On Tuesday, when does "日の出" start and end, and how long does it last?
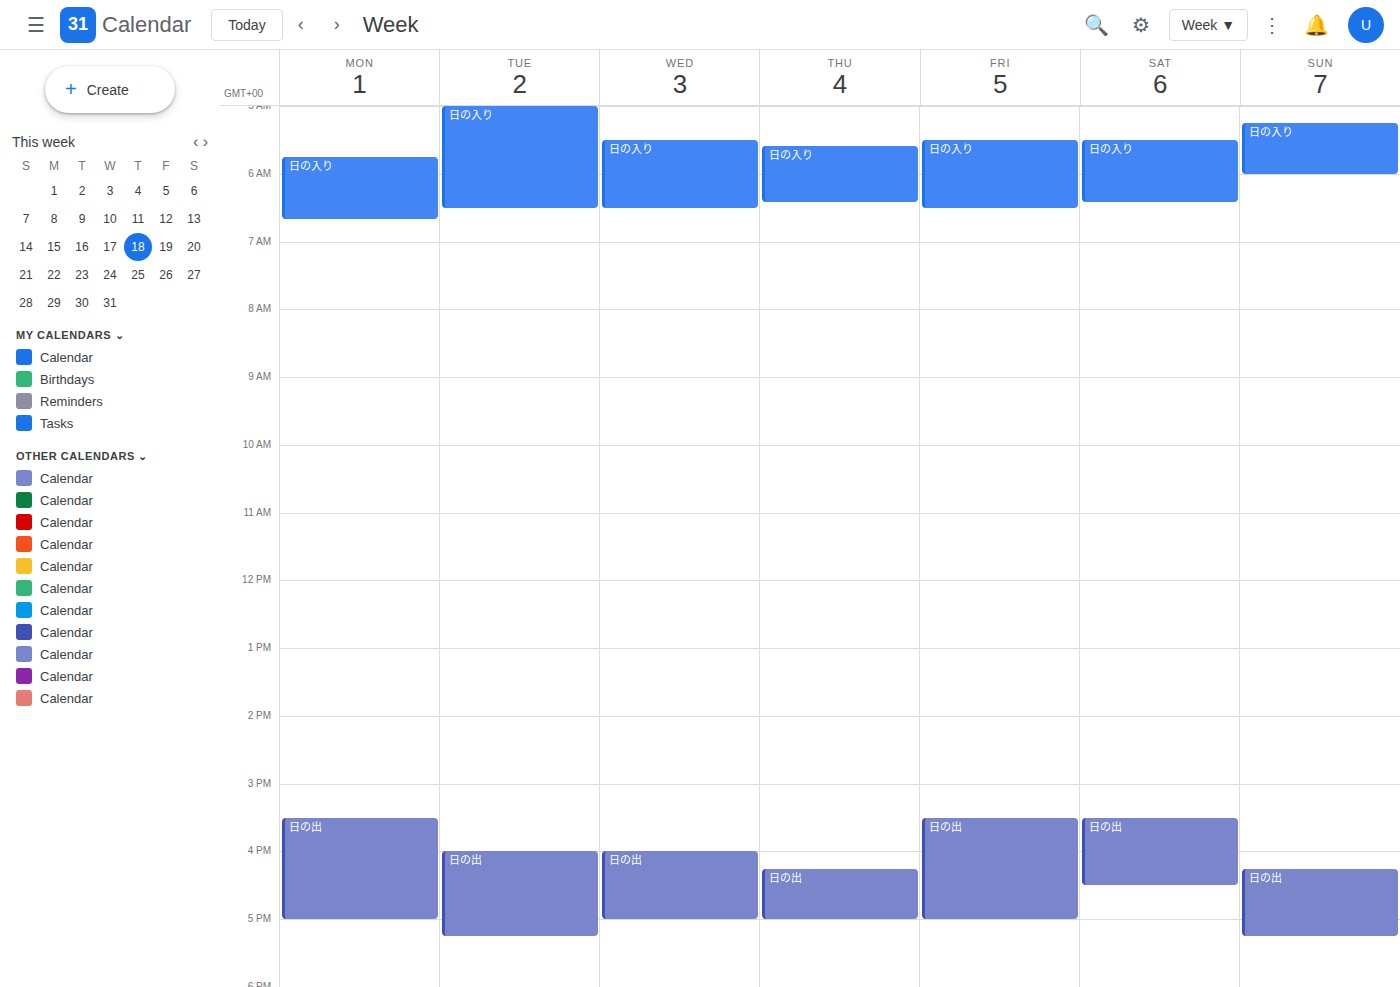
4:00 PM to 5:15 PM, 1 hour 15 minutes